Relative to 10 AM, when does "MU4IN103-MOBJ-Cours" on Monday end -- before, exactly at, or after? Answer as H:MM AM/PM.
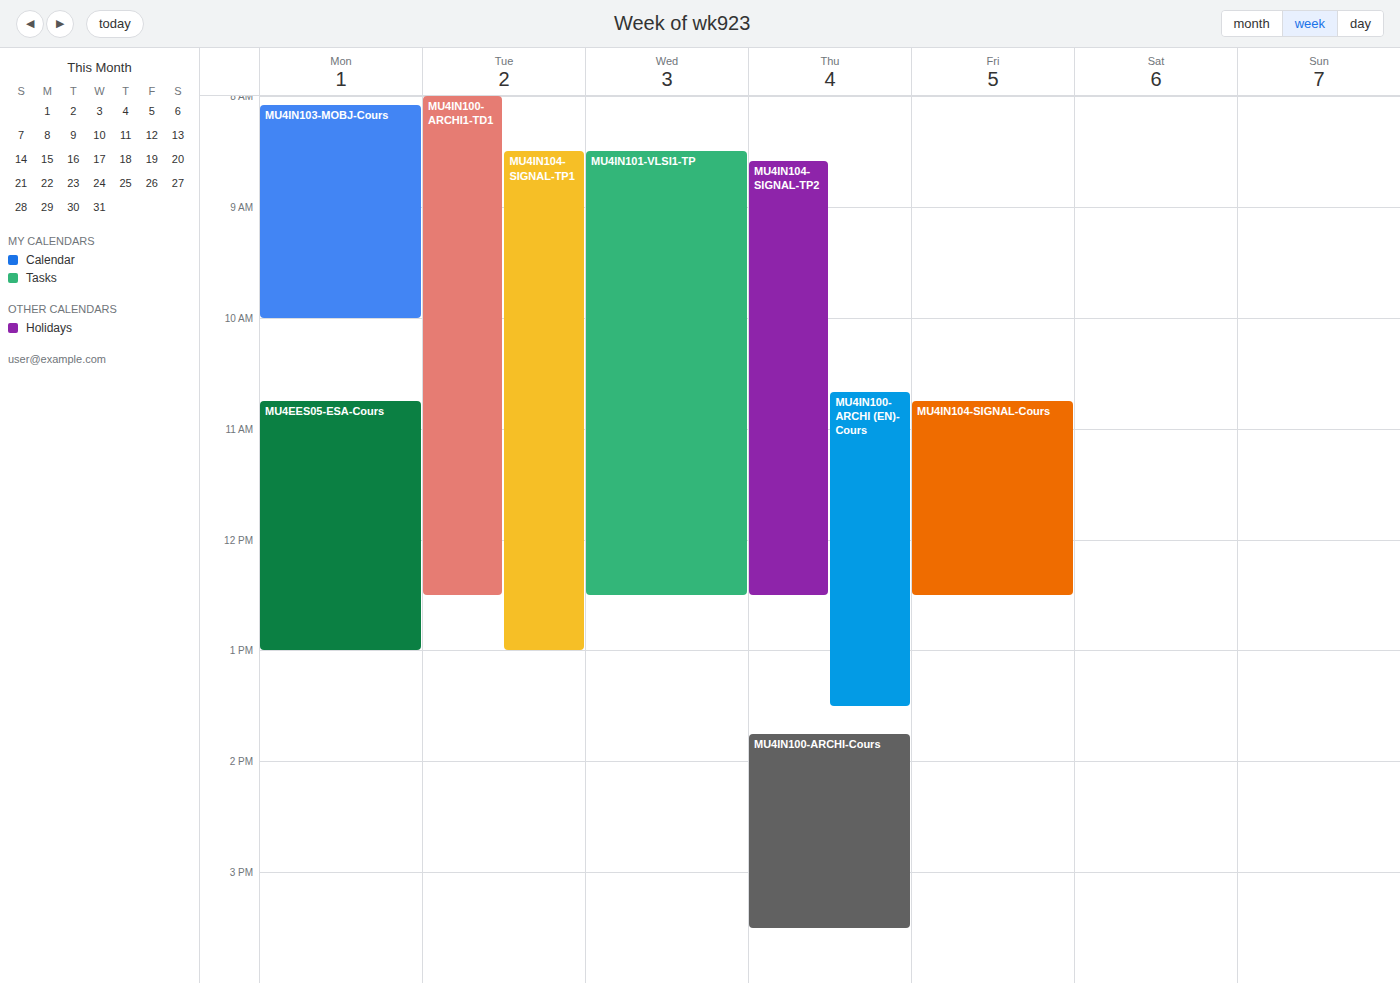
10:00 AM -- exactly at 10 AM, on the 10 AM line.